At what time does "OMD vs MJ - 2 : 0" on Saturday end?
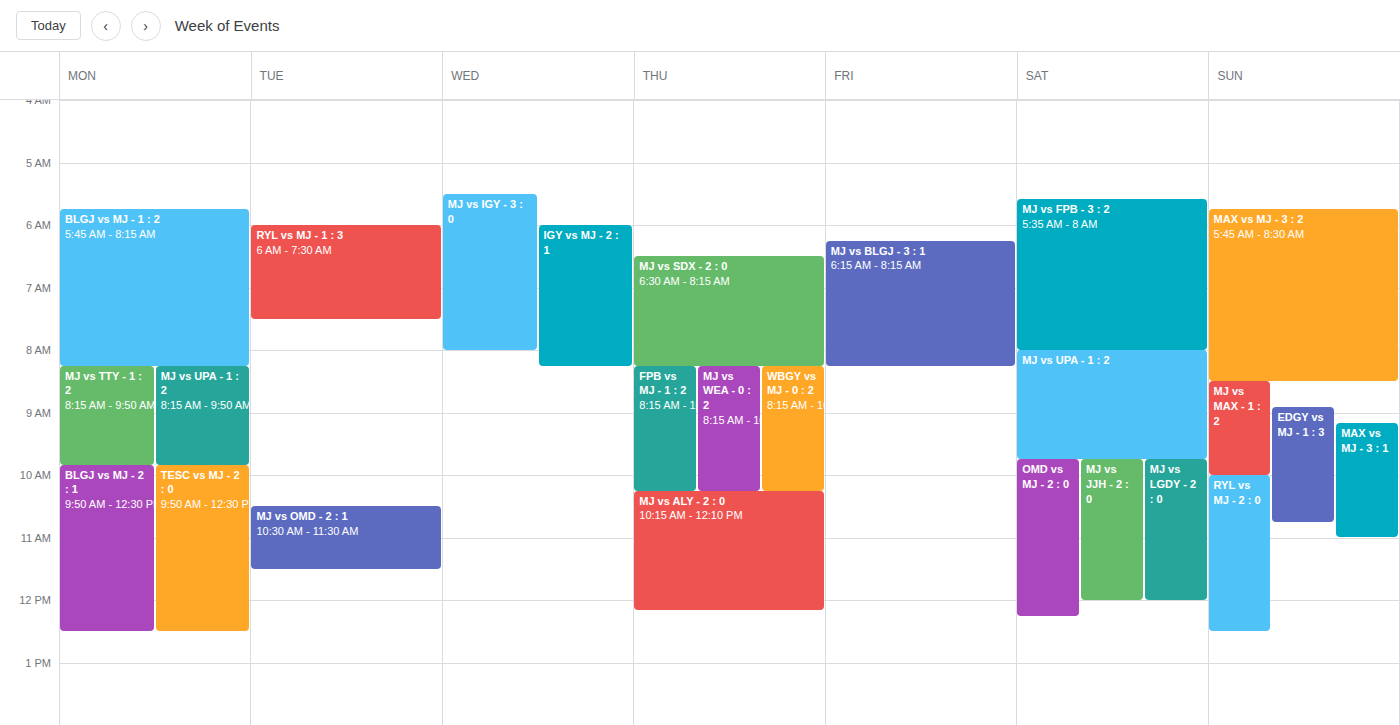
12:15 PM